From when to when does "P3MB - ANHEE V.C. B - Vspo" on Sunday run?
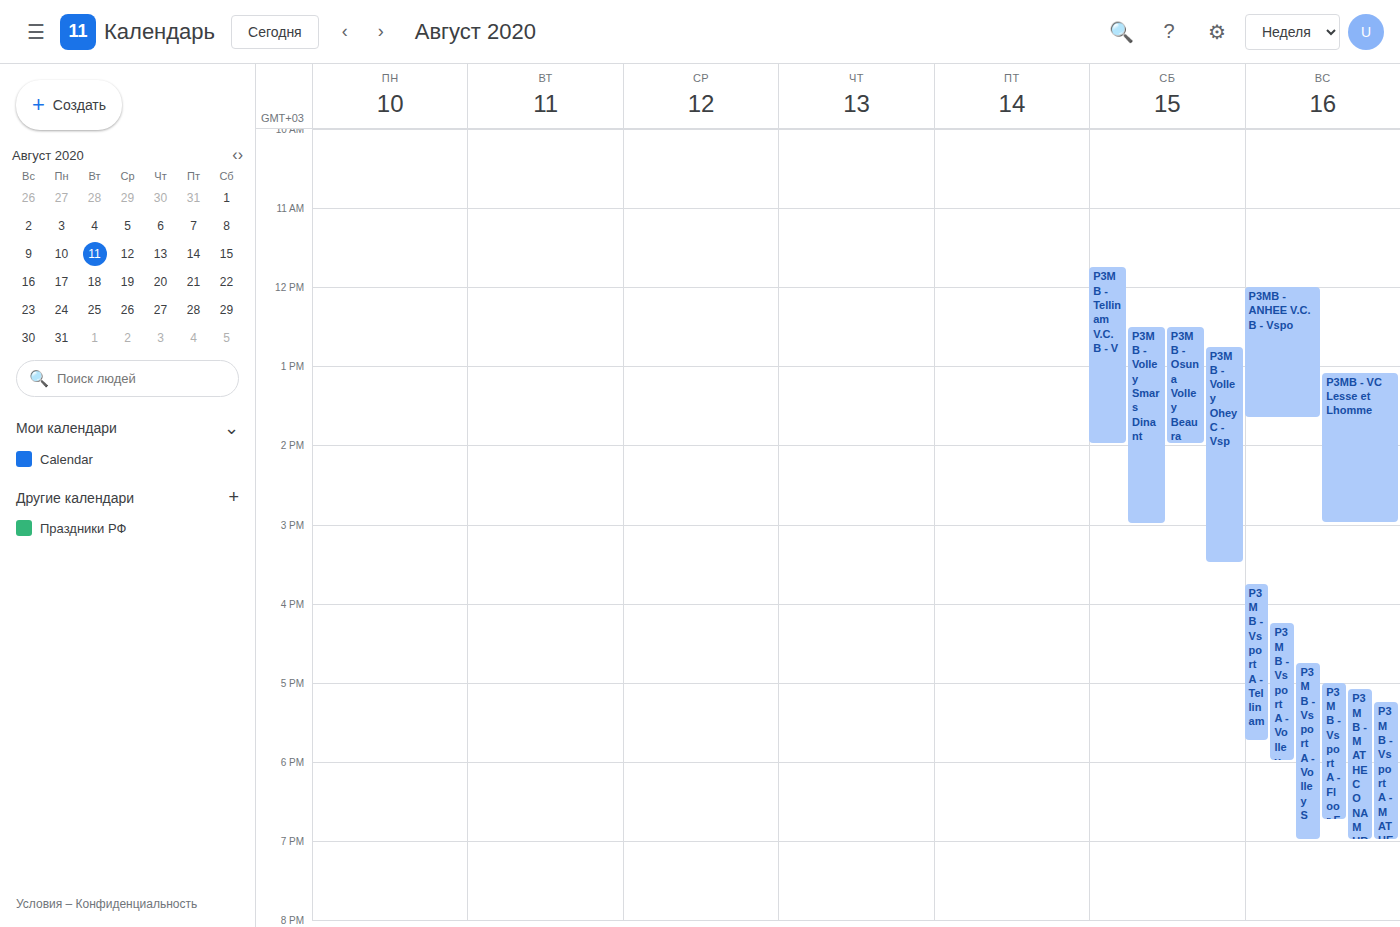
12:00 PM to 1:40 PM